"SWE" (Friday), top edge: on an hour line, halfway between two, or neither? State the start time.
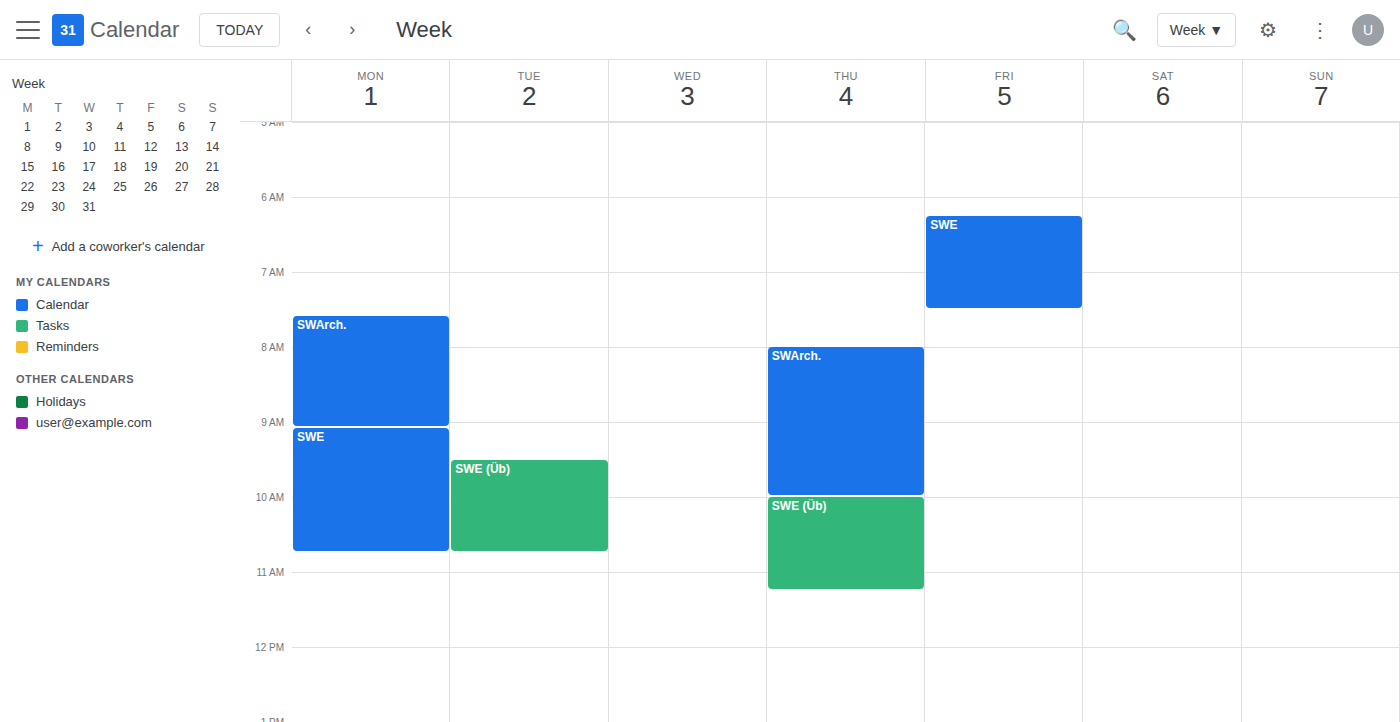
6:15 AM -- neither: a quarter of the way from the 6 AM line to the 7 AM line.